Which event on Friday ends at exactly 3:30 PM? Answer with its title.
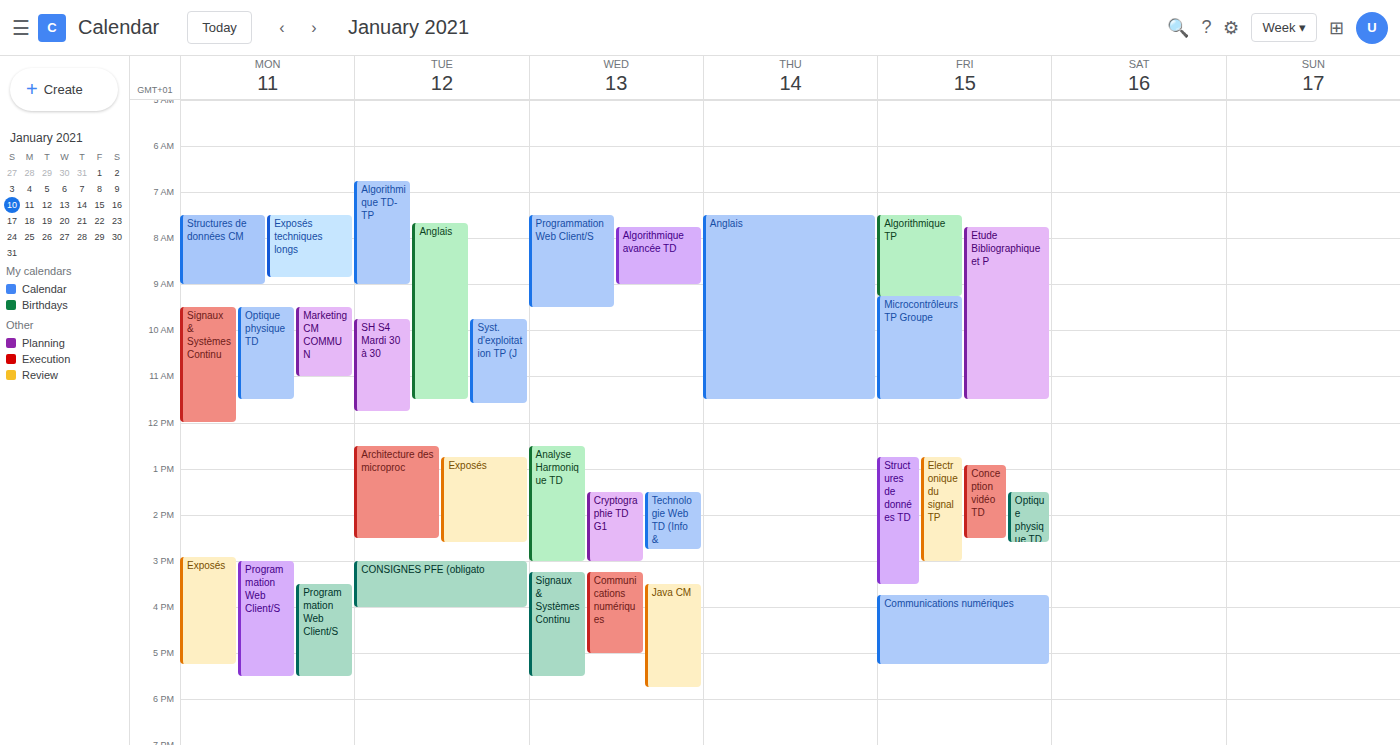
"Structures de données TD"